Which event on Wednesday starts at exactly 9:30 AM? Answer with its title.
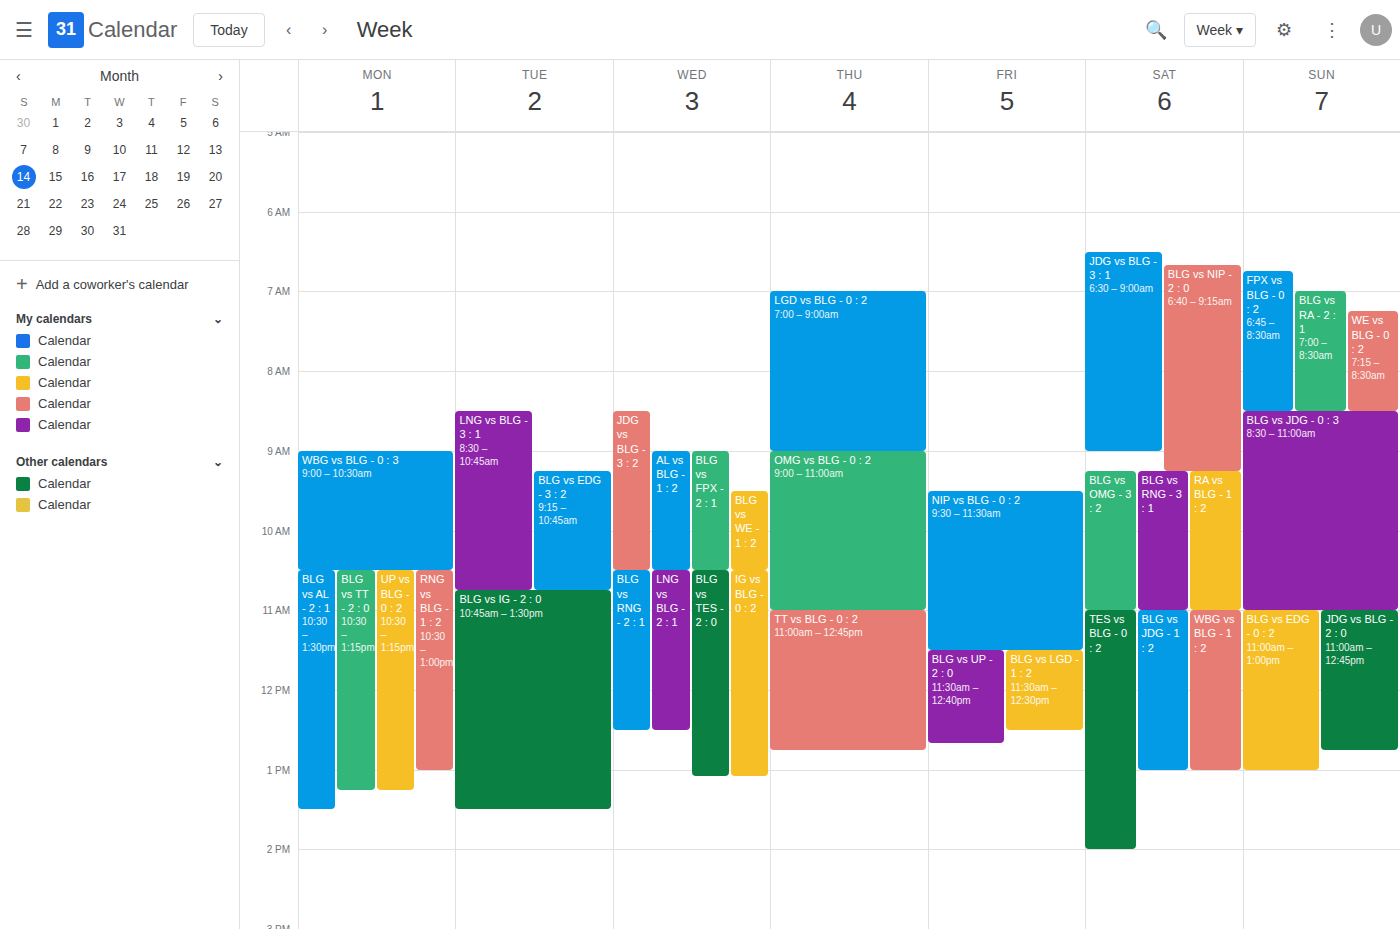
"BLG vs WE - 1 : 2"